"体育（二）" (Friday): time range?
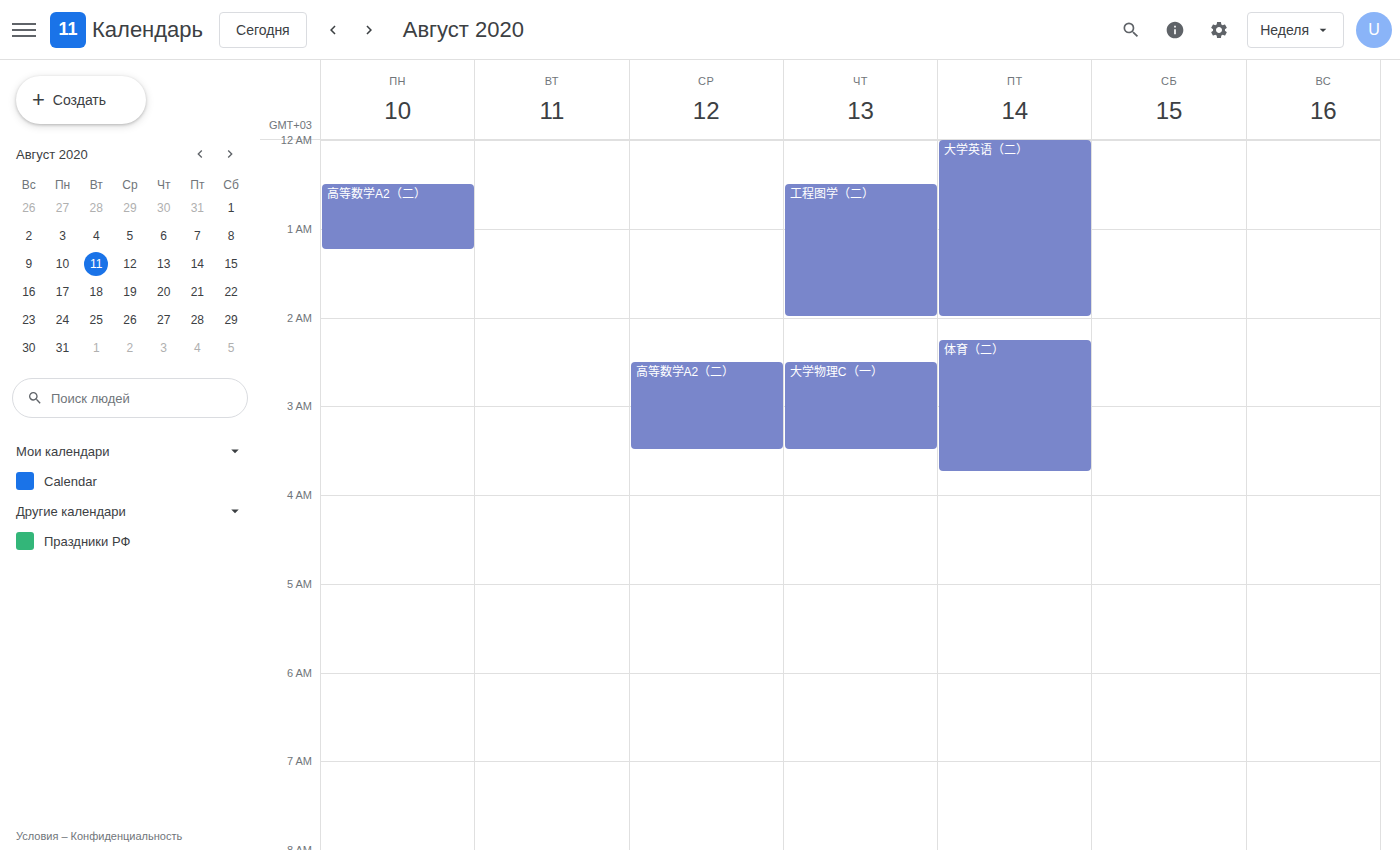
2:15 AM to 3:45 AM